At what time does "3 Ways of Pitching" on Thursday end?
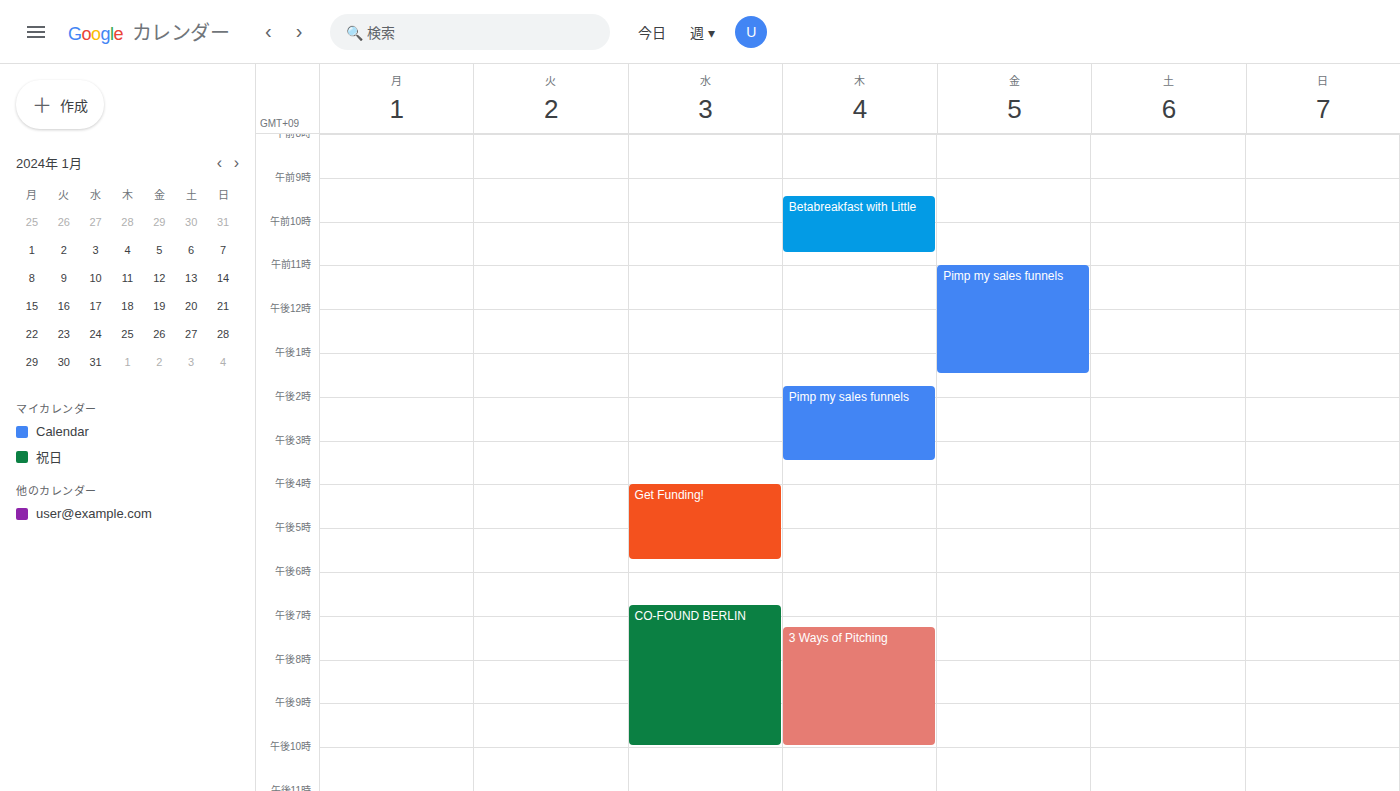
22:00